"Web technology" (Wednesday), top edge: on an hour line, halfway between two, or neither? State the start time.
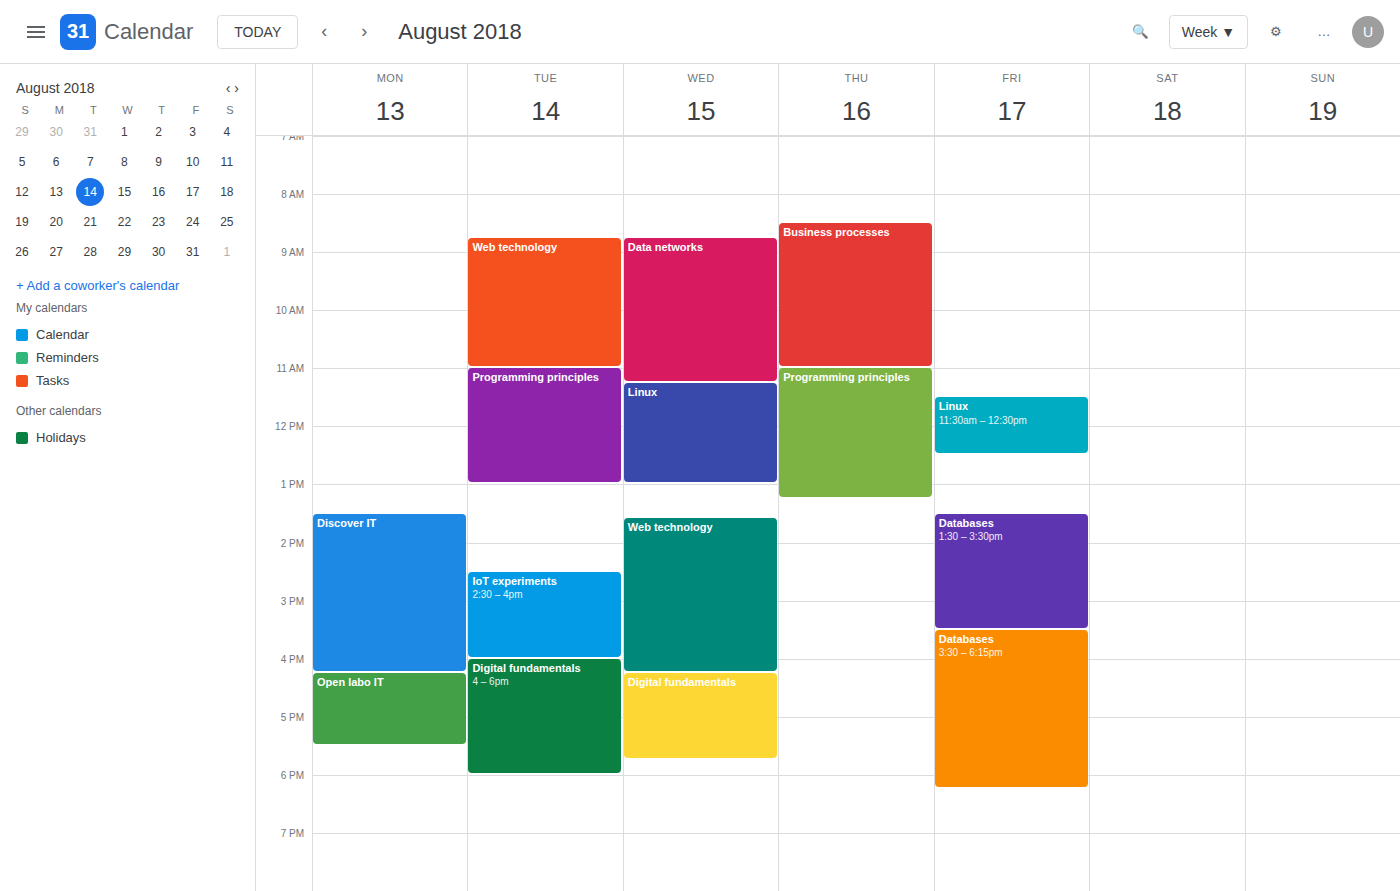
13:35 -- neither: 35 minutes below the 13:00 line and 25 minutes above the 14:00 line.